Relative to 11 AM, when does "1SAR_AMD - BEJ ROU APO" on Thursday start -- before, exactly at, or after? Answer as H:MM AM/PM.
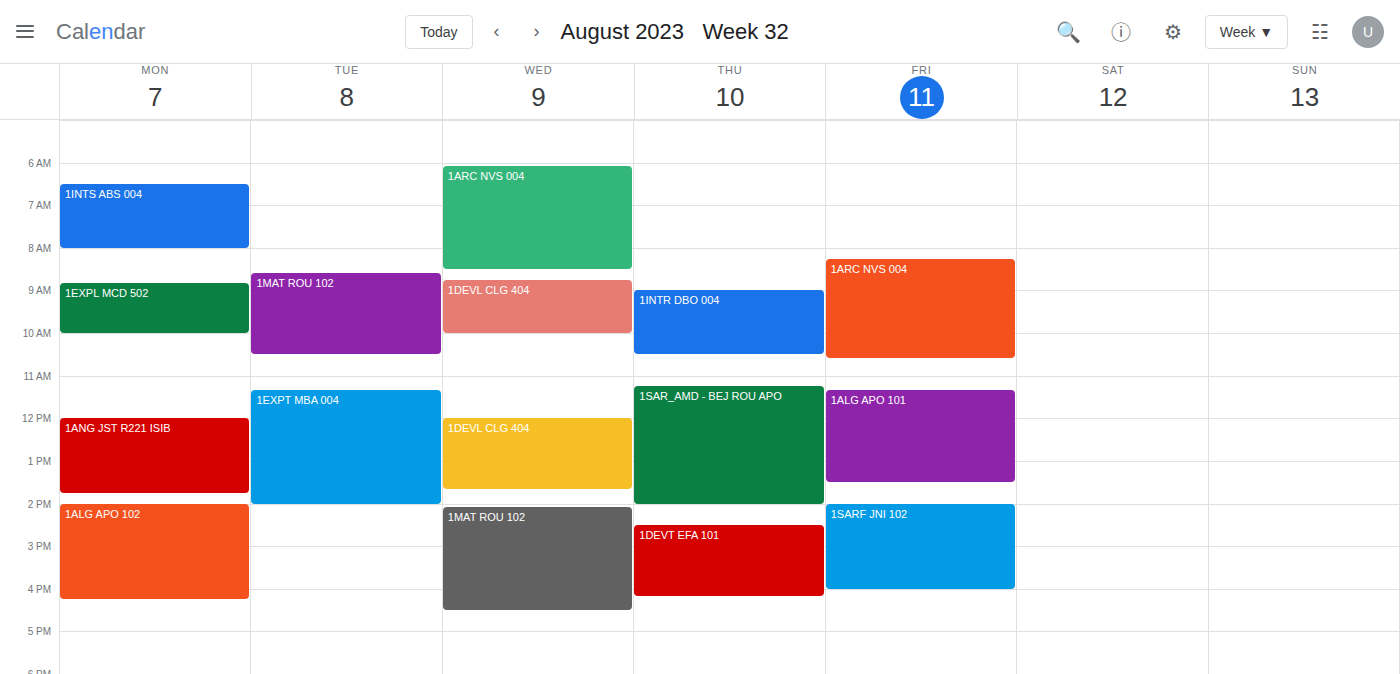
11:15 AM -- after 11 AM, 15 minutes below the 11 AM line.